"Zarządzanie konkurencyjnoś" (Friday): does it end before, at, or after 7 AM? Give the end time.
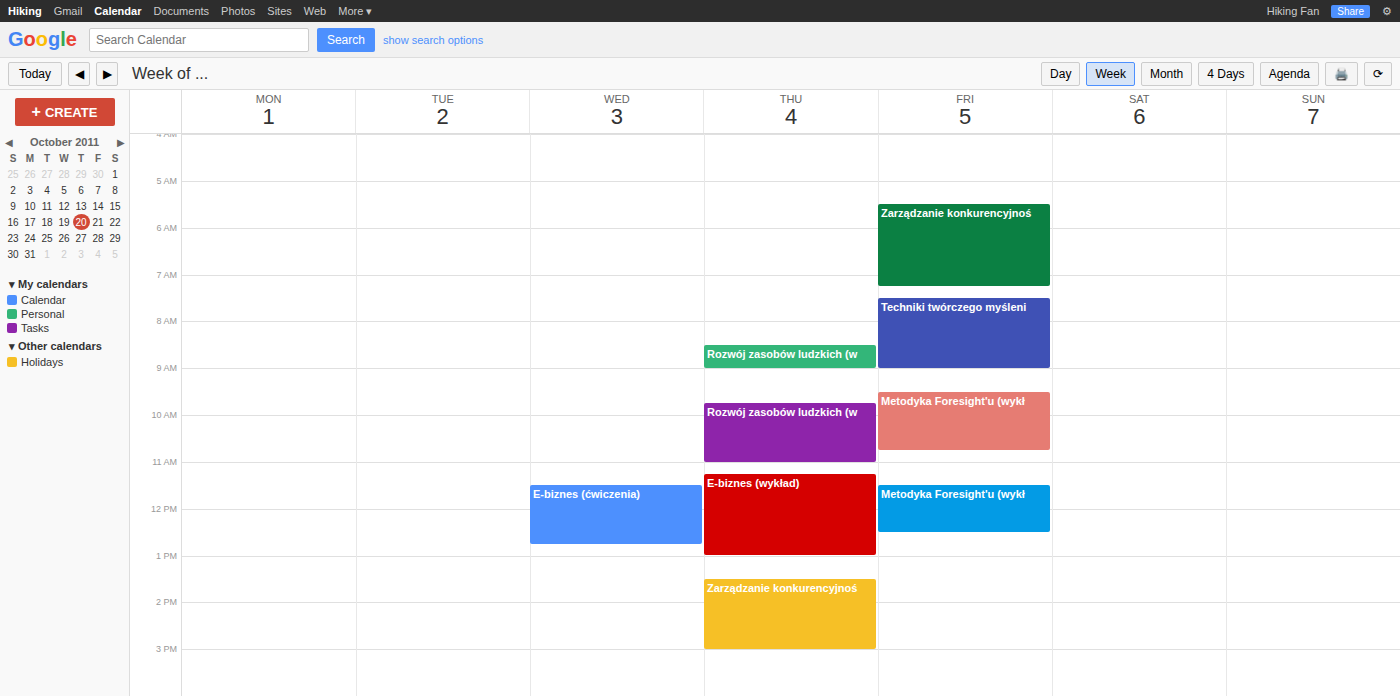
7:15 AM -- after 7 AM, 15 minutes below the 7 AM line.